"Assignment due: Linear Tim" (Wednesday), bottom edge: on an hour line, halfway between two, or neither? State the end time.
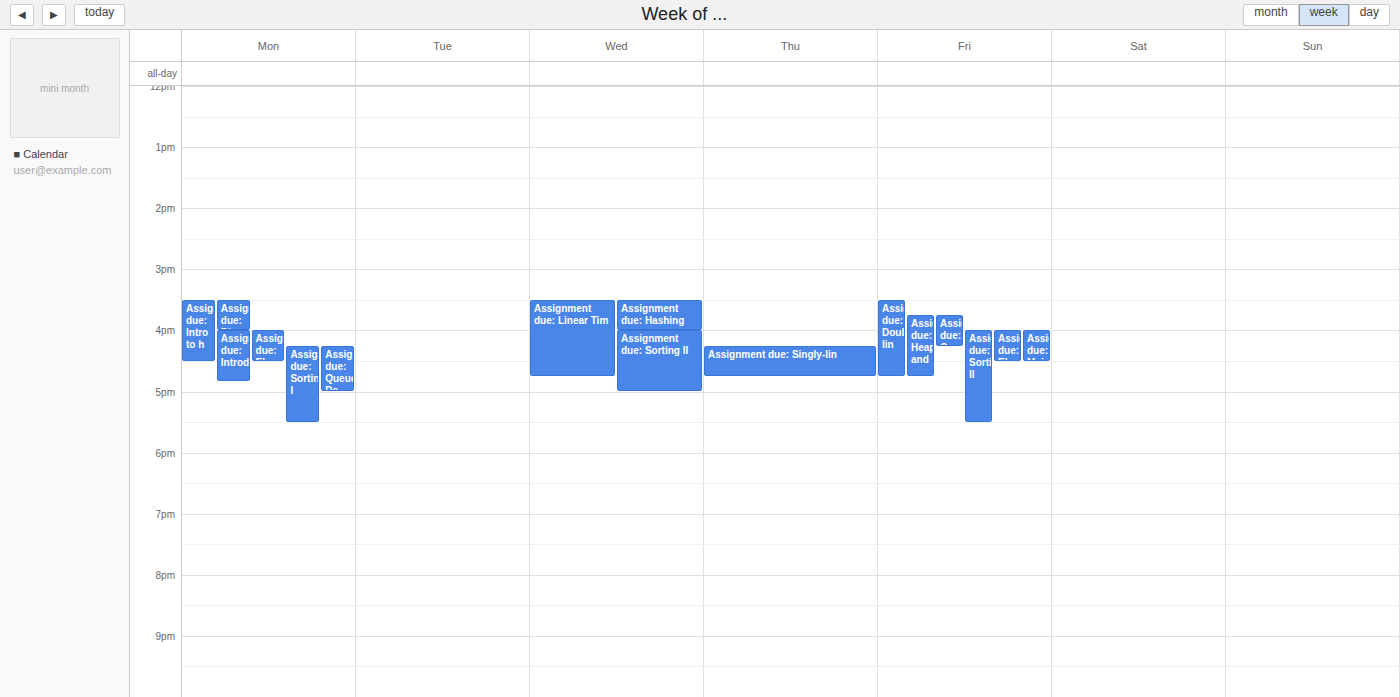
4:45 PM -- neither: three quarters of the way from the 4 PM line to the 5 PM line.